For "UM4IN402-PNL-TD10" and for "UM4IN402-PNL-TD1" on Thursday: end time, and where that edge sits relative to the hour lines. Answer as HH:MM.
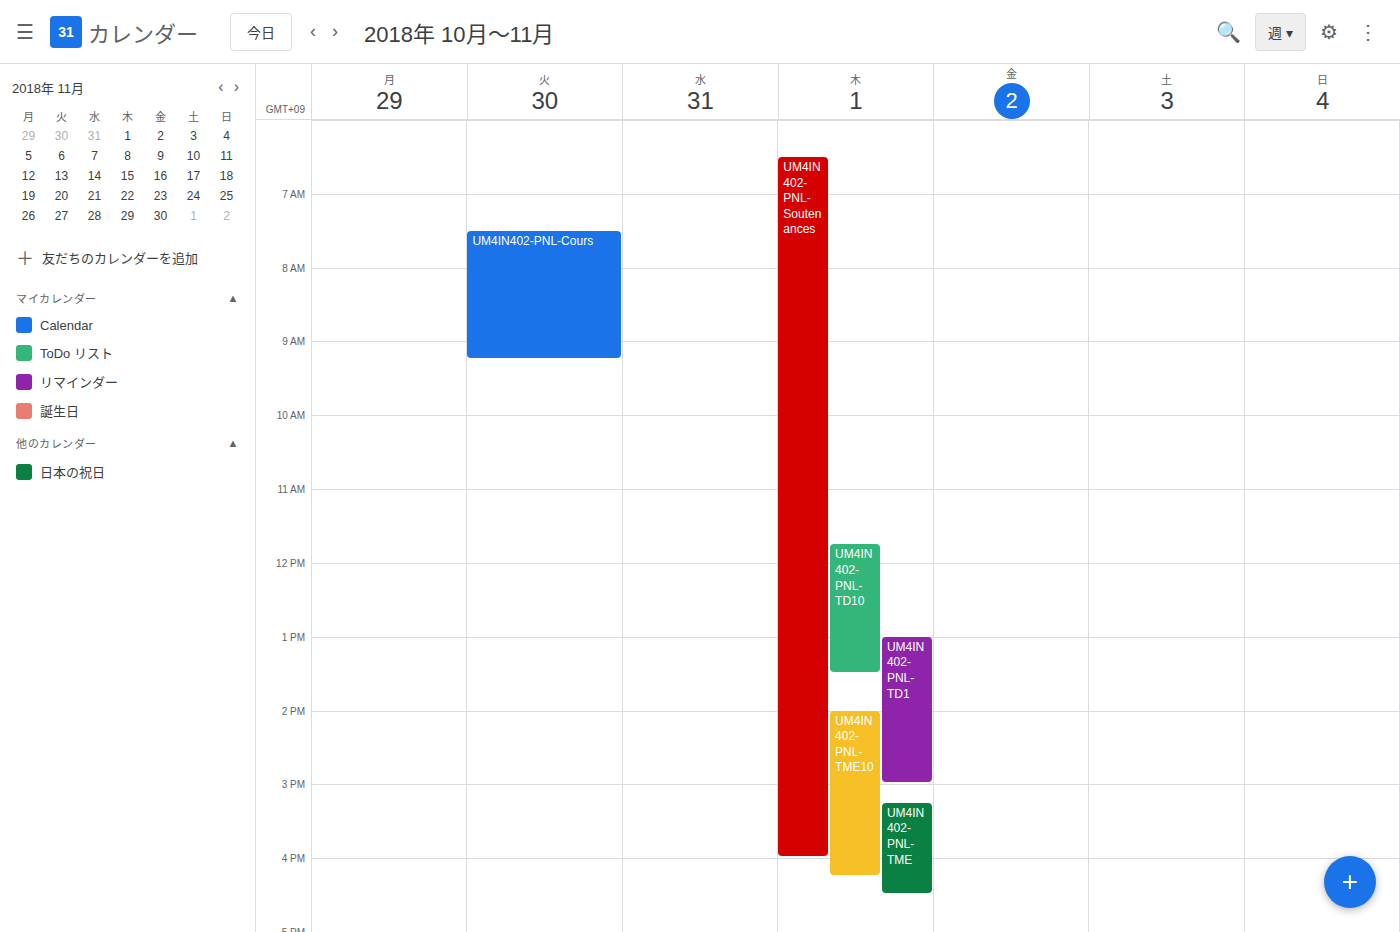
"UM4IN402-PNL-TD10": 13:30, halfway between the 13:00 and 14:00 lines. "UM4IN402-PNL-TD1": 15:00, exactly on the 15:00 line.